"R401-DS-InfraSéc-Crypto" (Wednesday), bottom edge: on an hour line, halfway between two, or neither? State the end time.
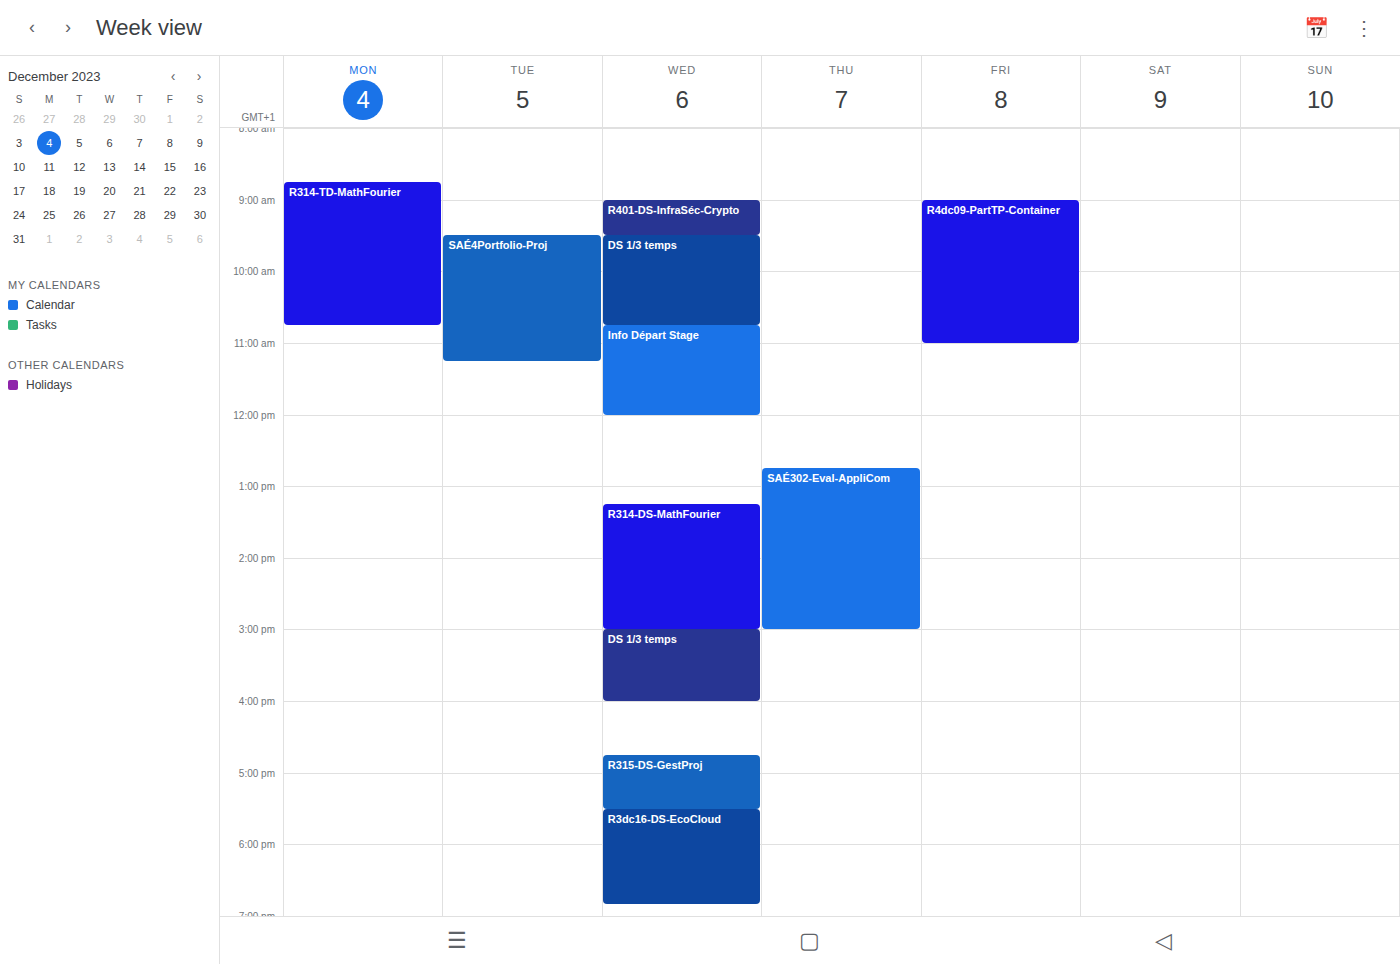
9:30 AM -- halfway between the 9 AM and 10 AM lines.